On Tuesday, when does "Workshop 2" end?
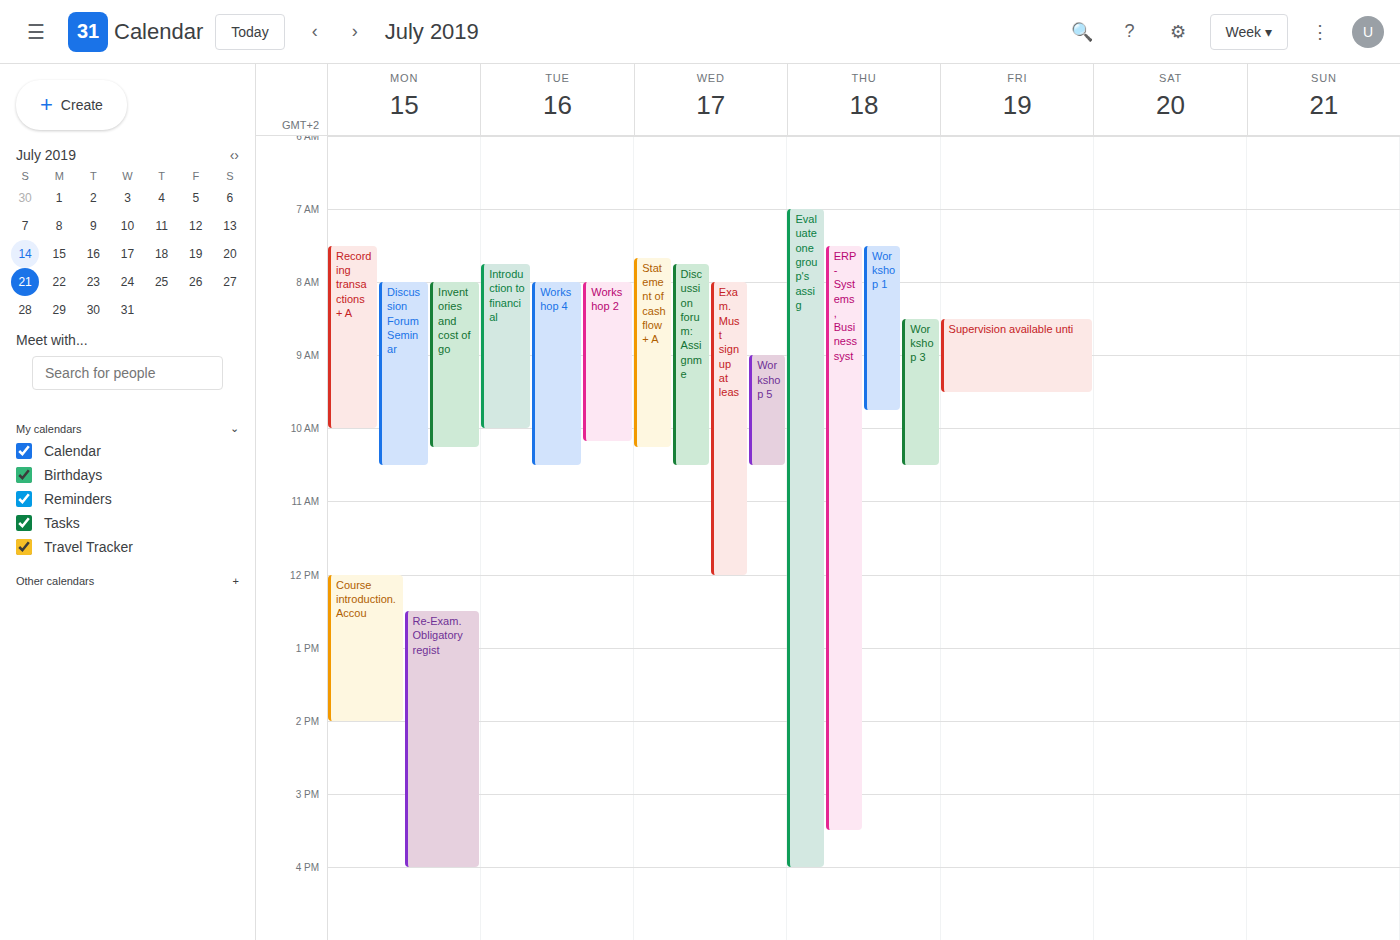
10:10 AM